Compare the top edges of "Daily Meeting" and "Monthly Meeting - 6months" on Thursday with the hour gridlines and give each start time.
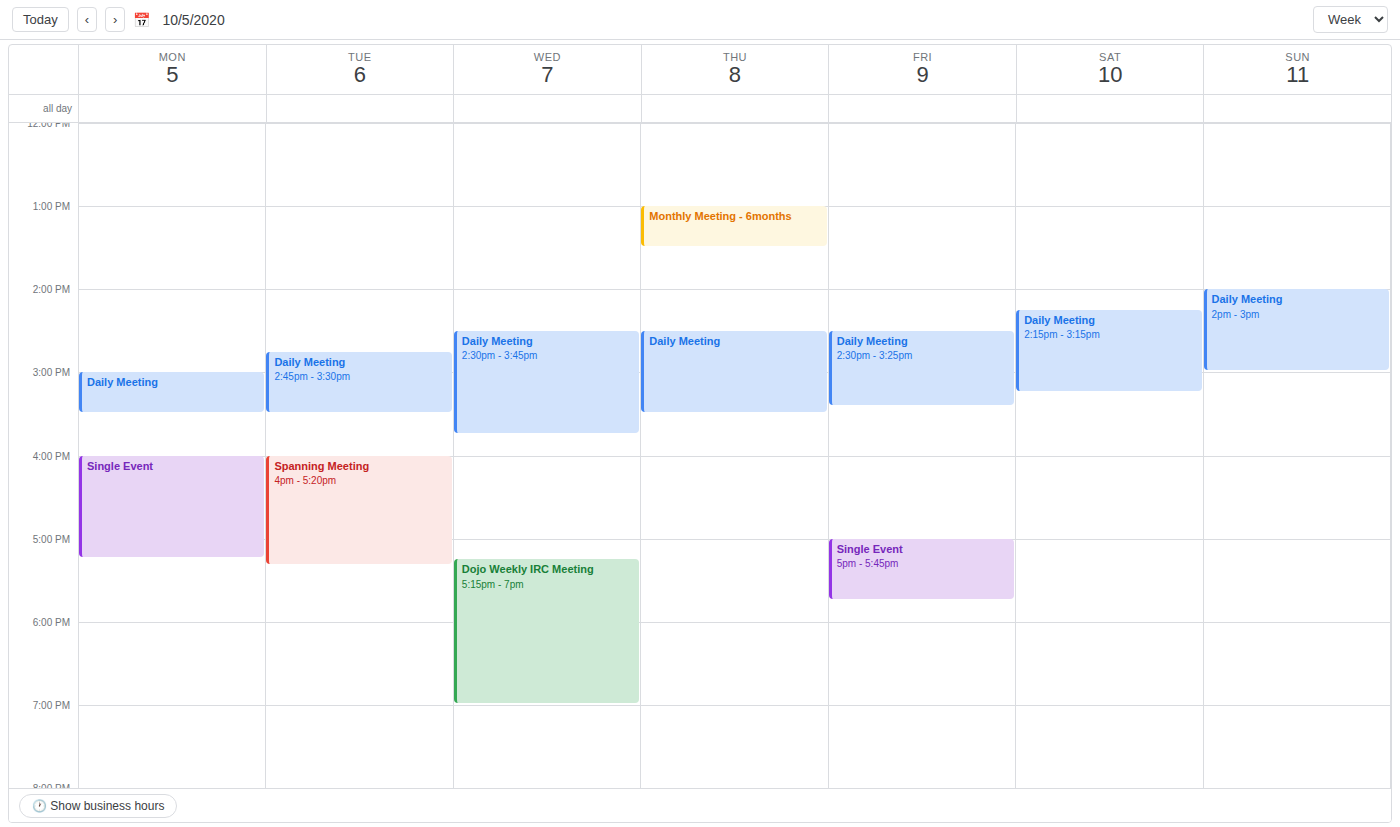
"Daily Meeting": 2:30 PM, halfway between the 2 PM and 3 PM lines. "Monthly Meeting - 6months": 1:00 PM, exactly on the 1 PM line.